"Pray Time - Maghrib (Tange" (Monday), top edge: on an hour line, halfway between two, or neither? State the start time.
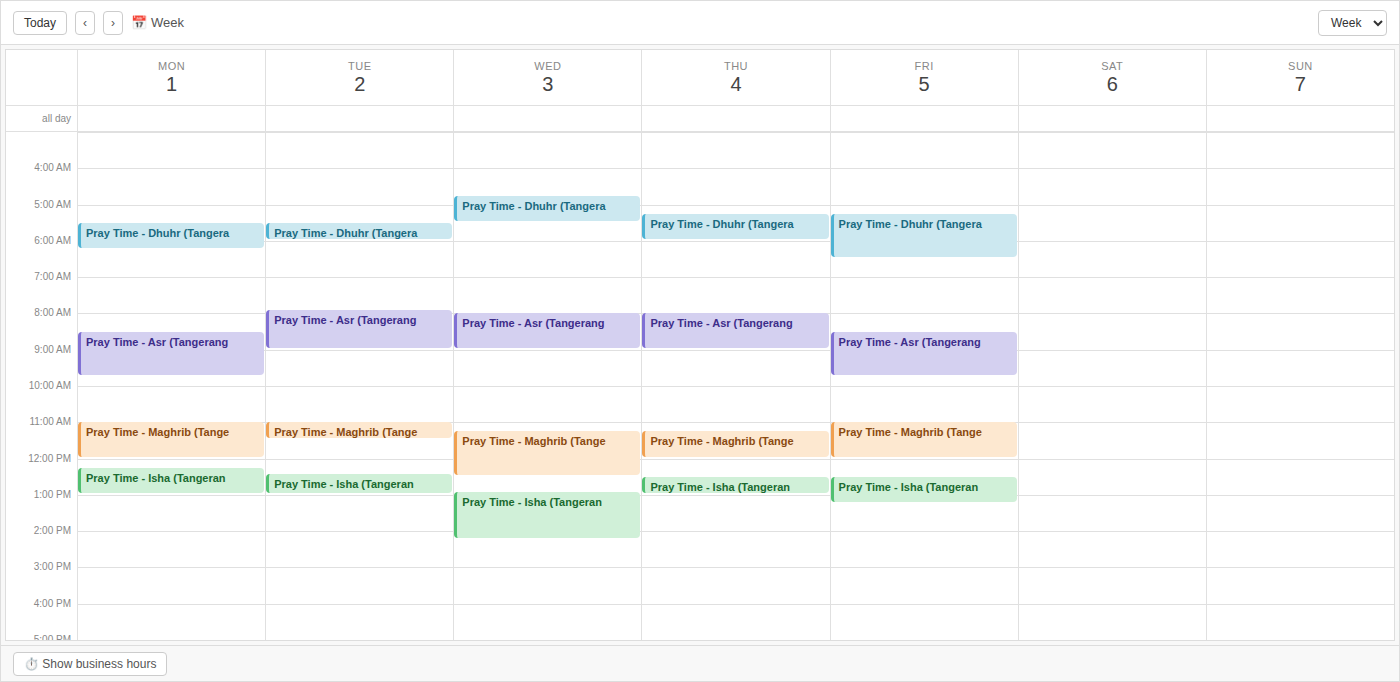
11:00 AM -- exactly on the 11 AM line.